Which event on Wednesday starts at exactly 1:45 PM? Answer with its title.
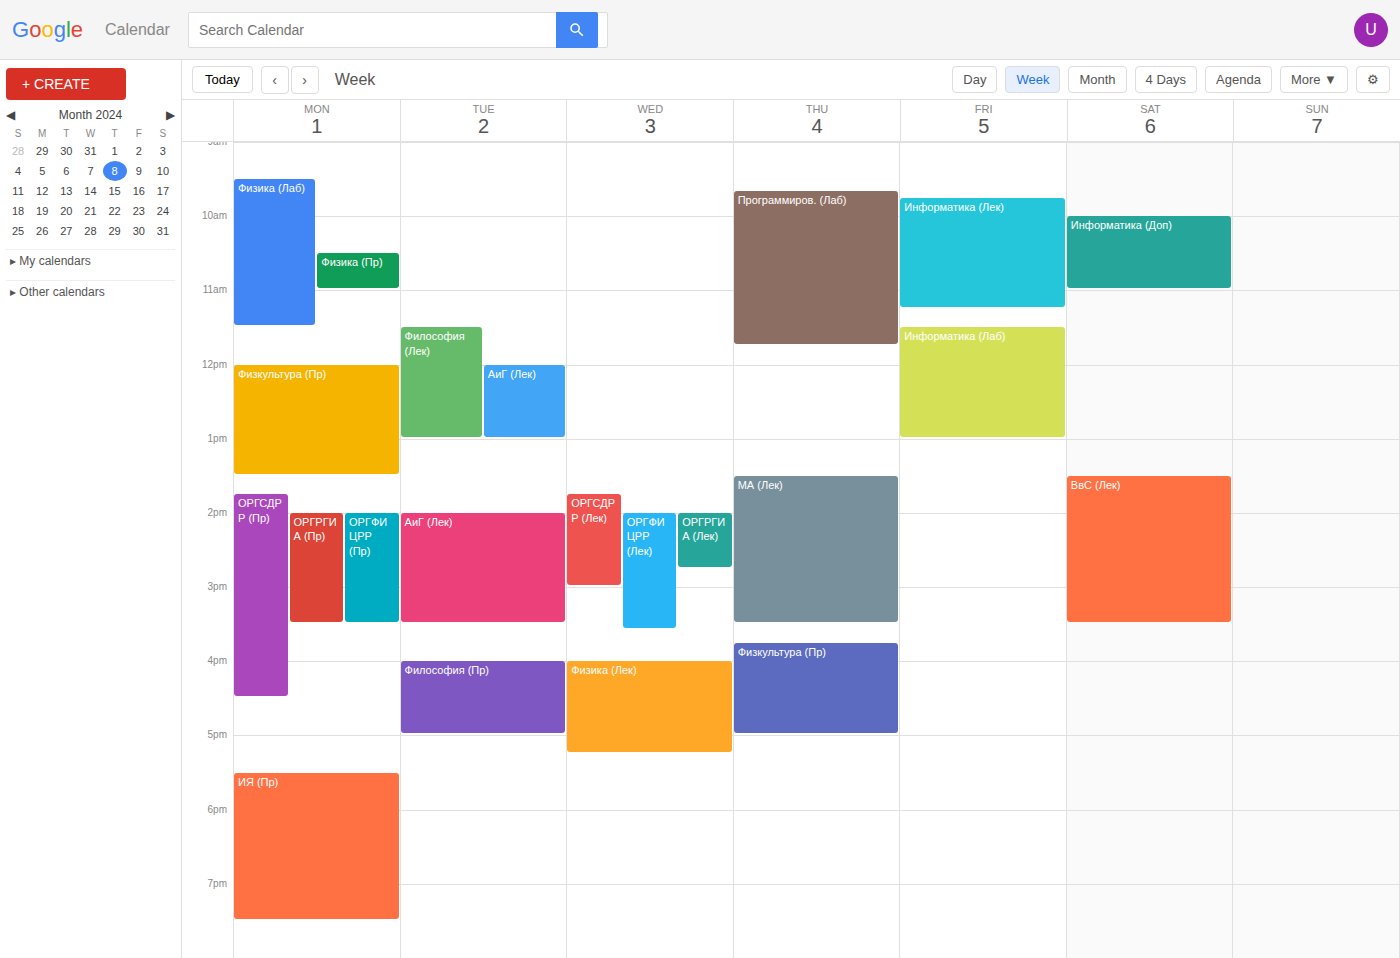
"ОРГСДРР (Лек)"